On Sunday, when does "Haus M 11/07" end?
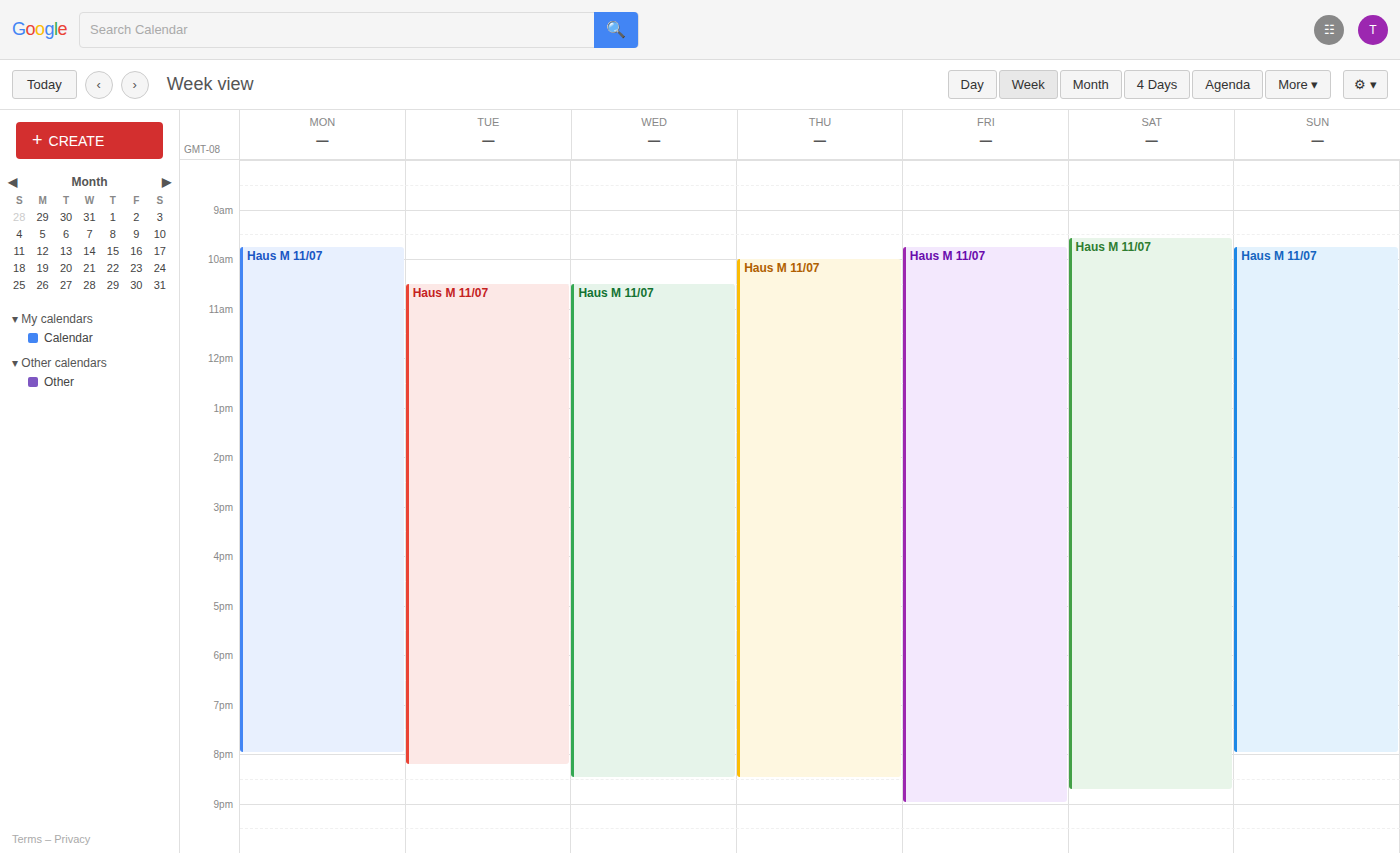
8:00 PM